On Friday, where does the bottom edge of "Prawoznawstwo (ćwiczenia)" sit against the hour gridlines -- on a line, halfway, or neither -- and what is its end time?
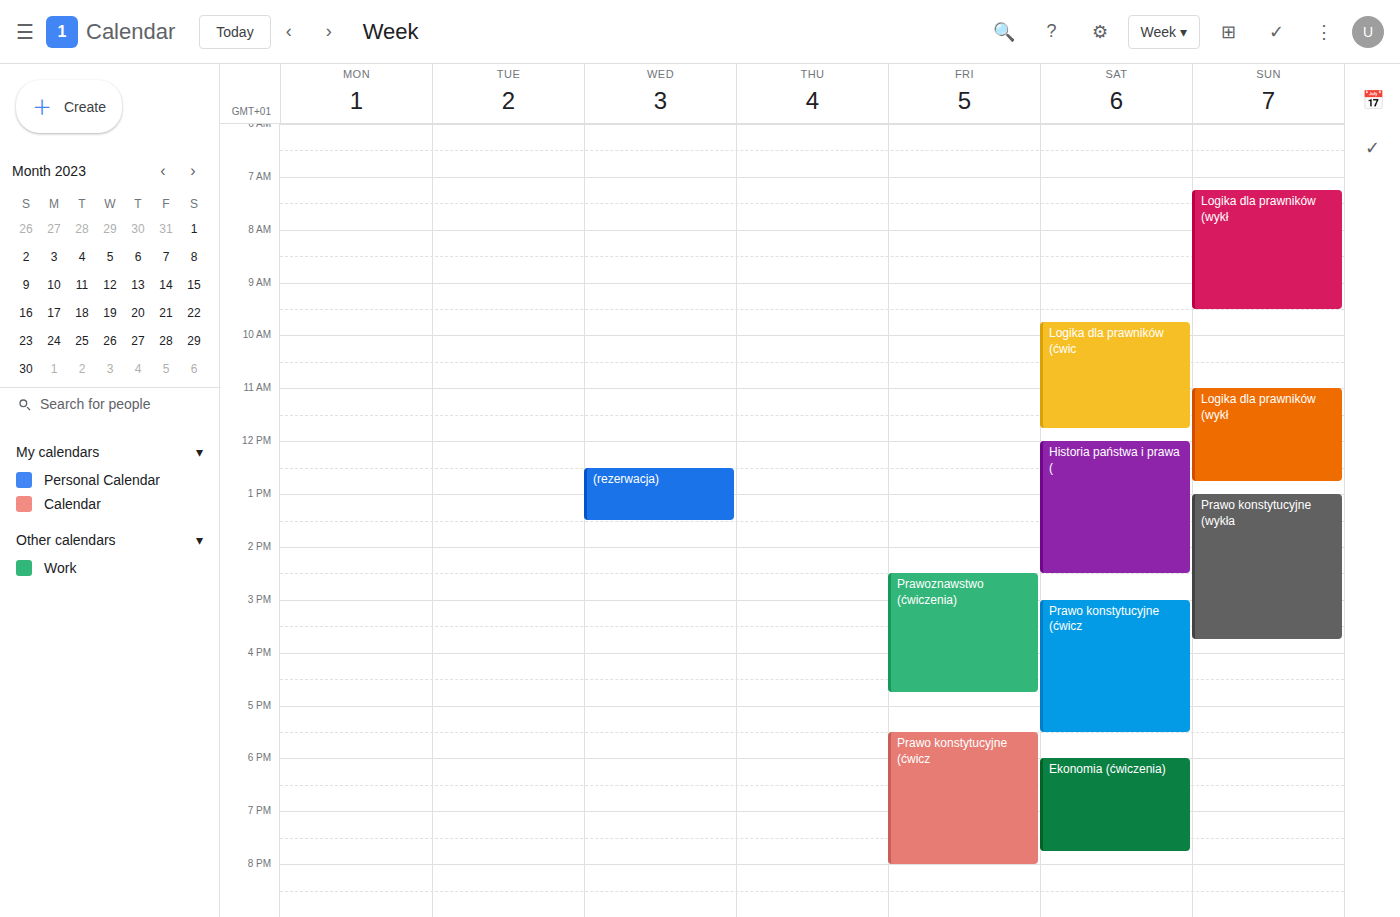
16:45 -- neither: three quarters of the way from the 16:00 line to the 17:00 line.